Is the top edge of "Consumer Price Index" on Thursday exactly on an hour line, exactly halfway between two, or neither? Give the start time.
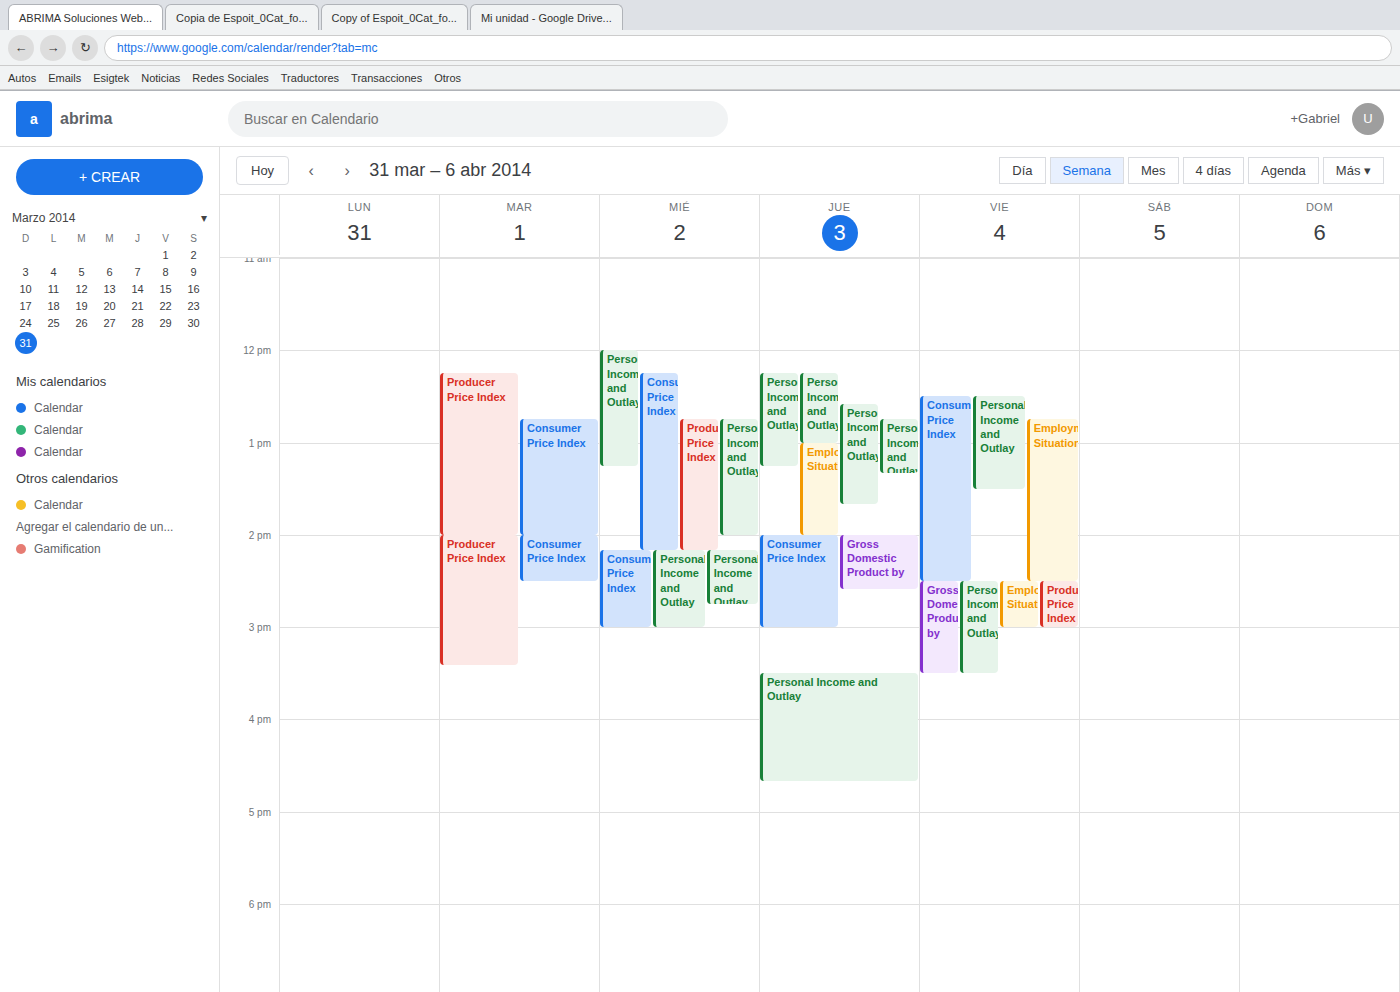
2:00 PM -- exactly on the 2 PM line.